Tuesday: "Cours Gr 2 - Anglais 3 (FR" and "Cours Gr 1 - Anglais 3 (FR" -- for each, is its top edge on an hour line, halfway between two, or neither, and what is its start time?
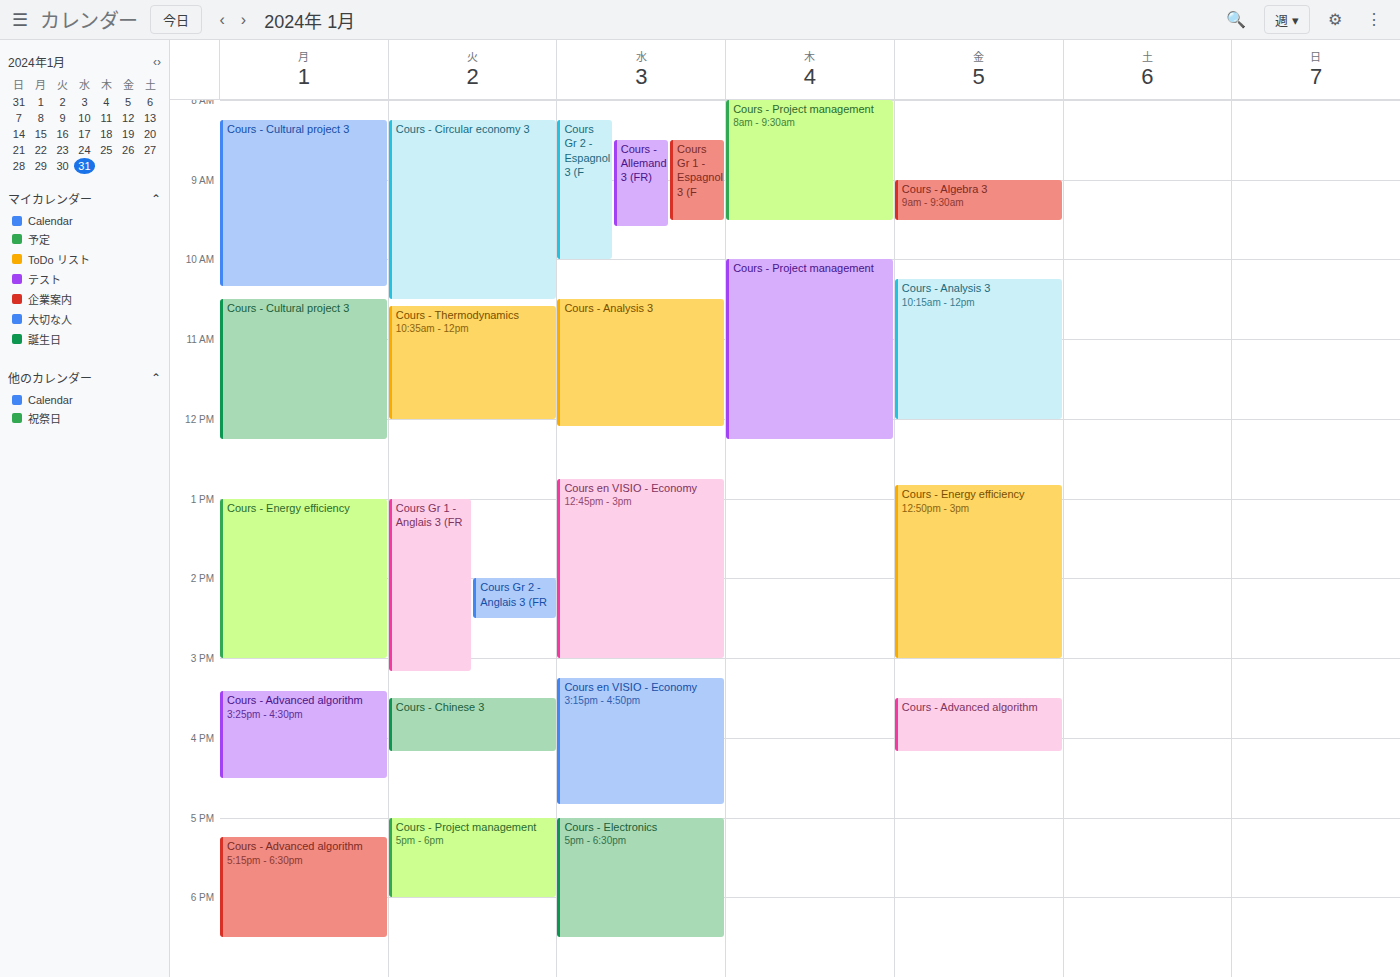
"Cours Gr 2 - Anglais 3 (FR": 14:00, exactly on the 14:00 line. "Cours Gr 1 - Anglais 3 (FR": 13:00, exactly on the 13:00 line.